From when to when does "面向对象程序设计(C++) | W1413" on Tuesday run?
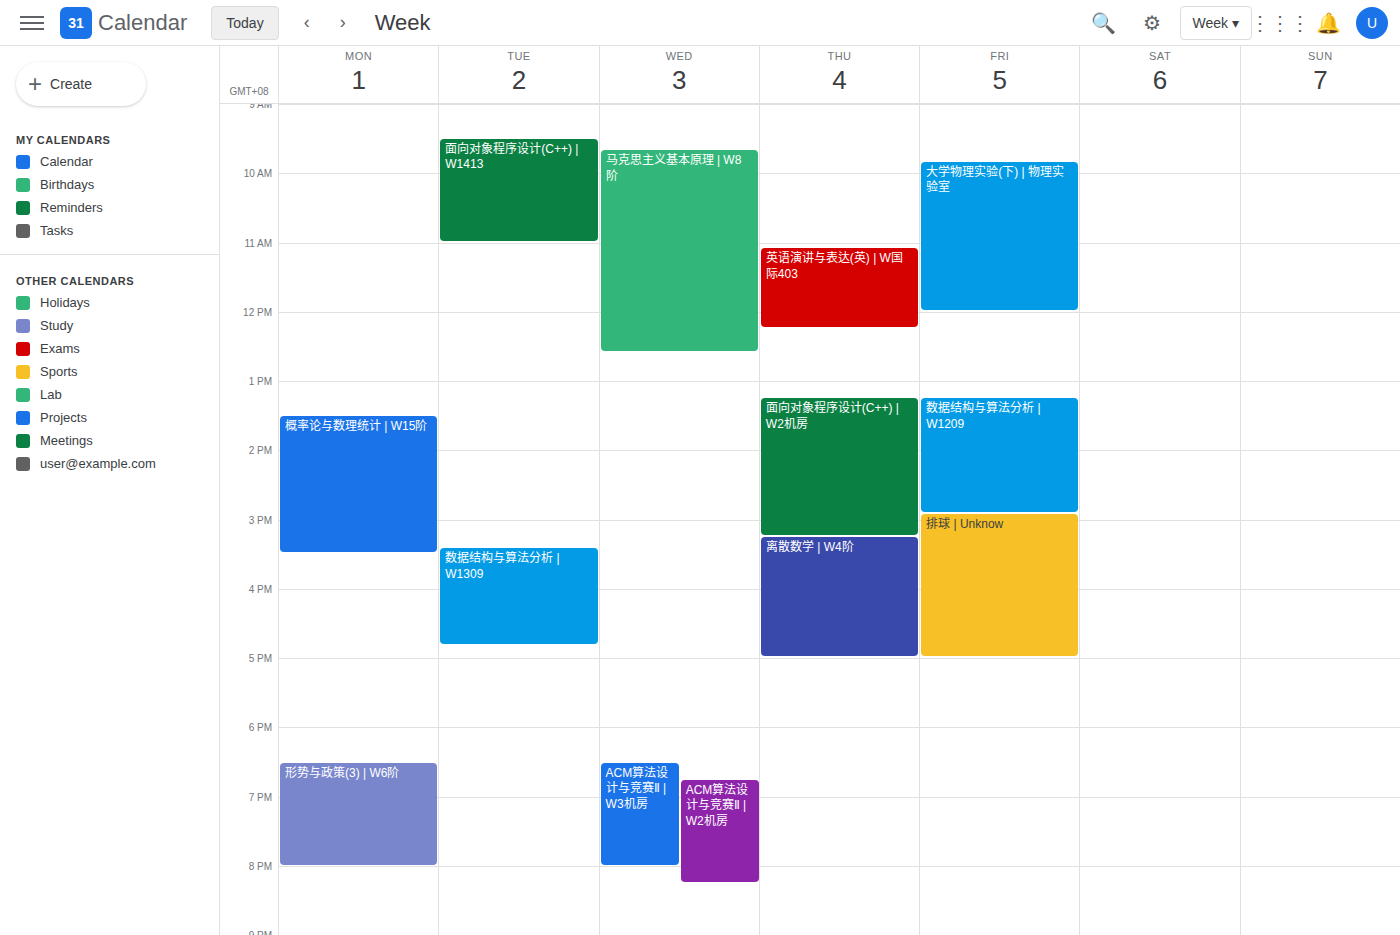
9:30 AM to 11:00 AM